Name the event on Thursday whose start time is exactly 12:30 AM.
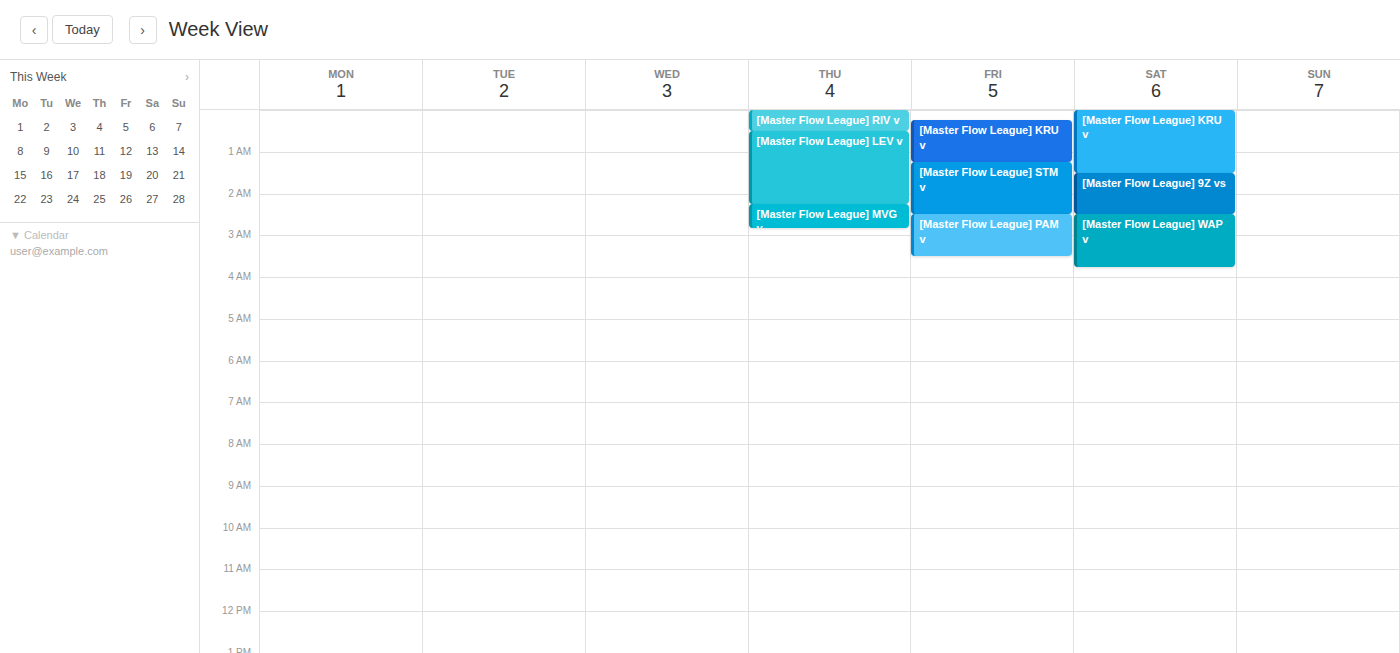
"[Master Flow League] LEV v"